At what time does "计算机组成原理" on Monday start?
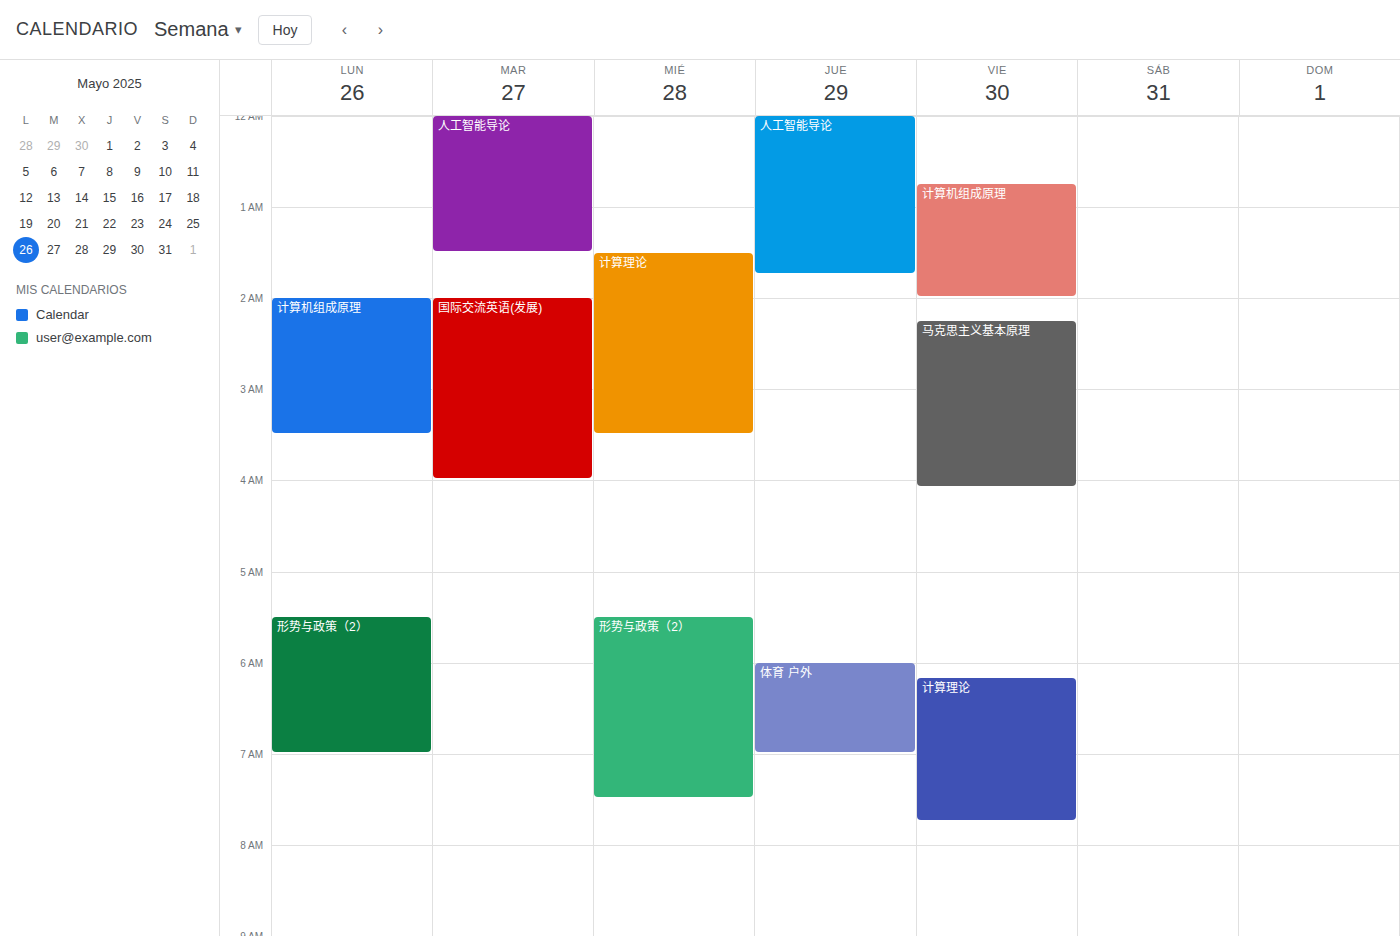
2:00 AM